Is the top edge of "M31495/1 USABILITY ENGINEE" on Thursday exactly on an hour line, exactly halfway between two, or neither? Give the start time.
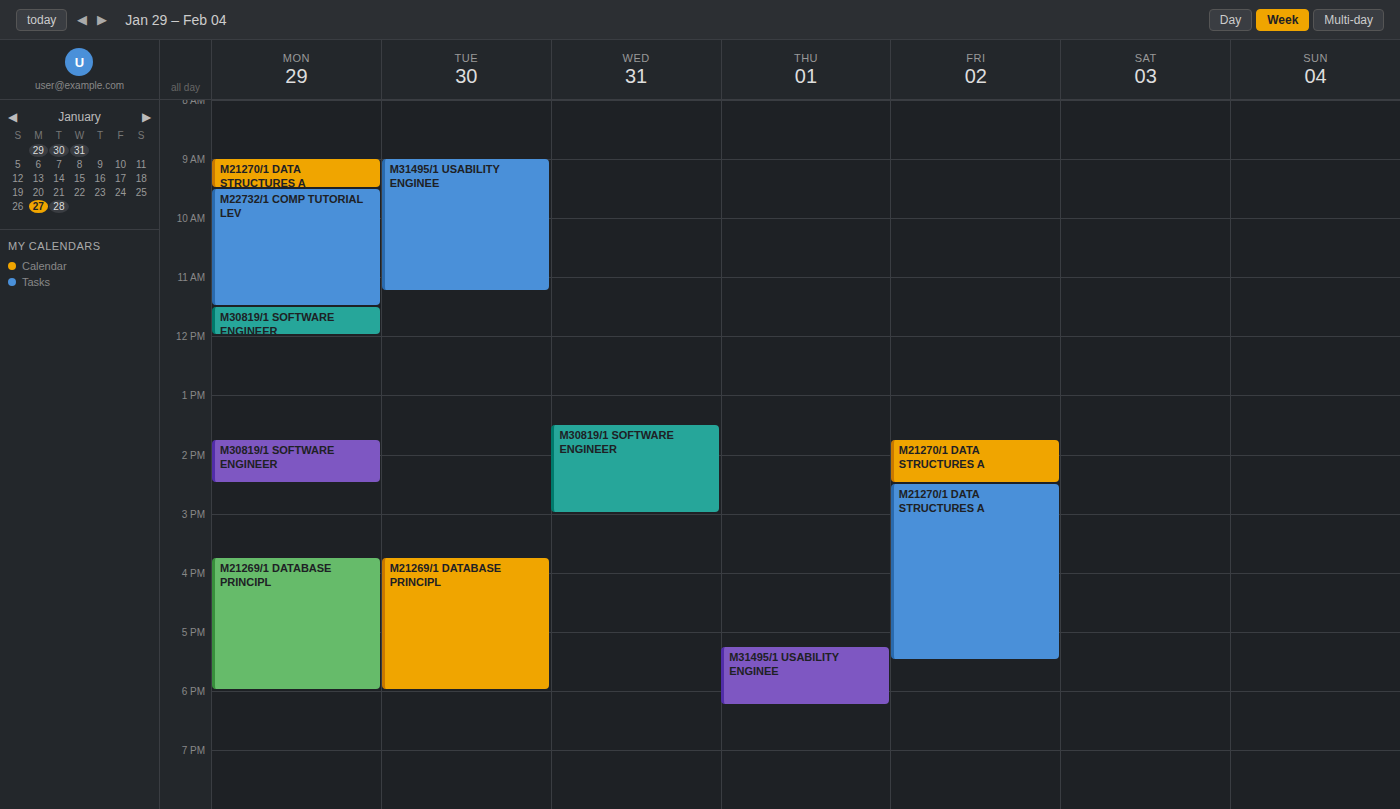
5:15 PM -- neither: a quarter of the way from the 5 PM line to the 6 PM line.